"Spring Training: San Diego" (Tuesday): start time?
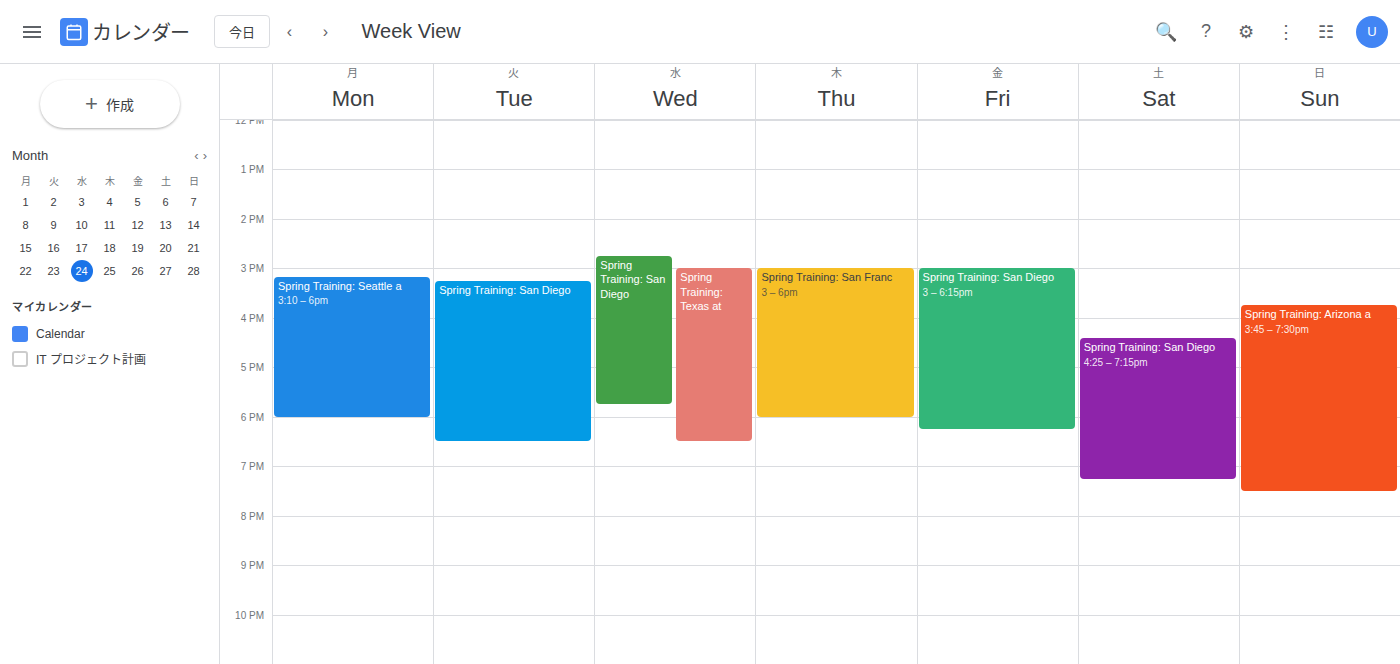
3:15 PM